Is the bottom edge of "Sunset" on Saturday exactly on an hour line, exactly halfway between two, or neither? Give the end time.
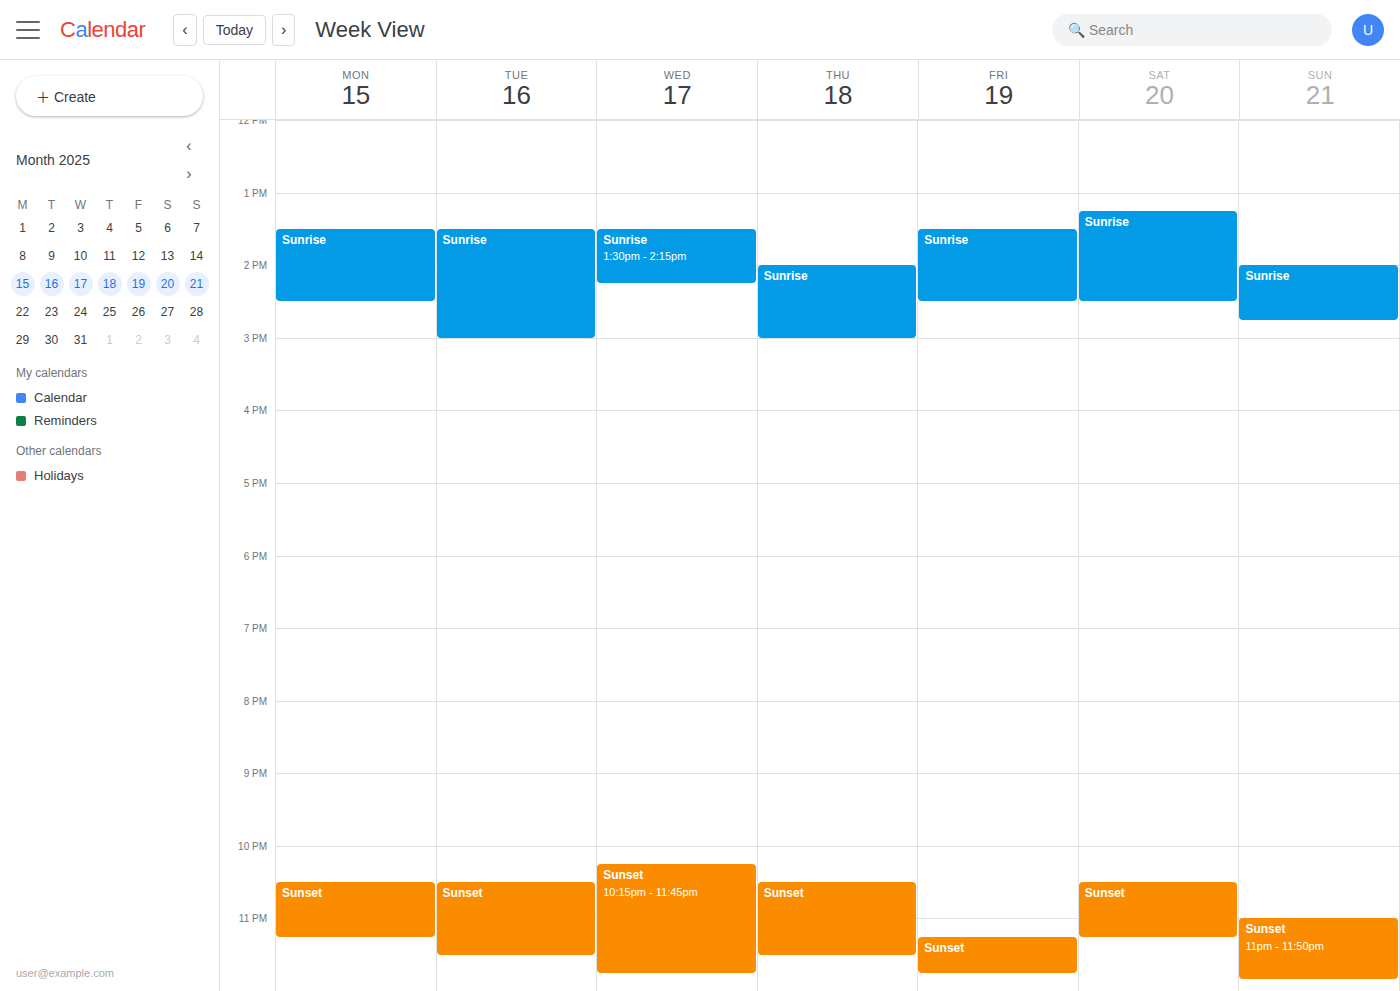
11:15 PM -- neither: a quarter of the way from the 11 PM line to the 12 AM line.